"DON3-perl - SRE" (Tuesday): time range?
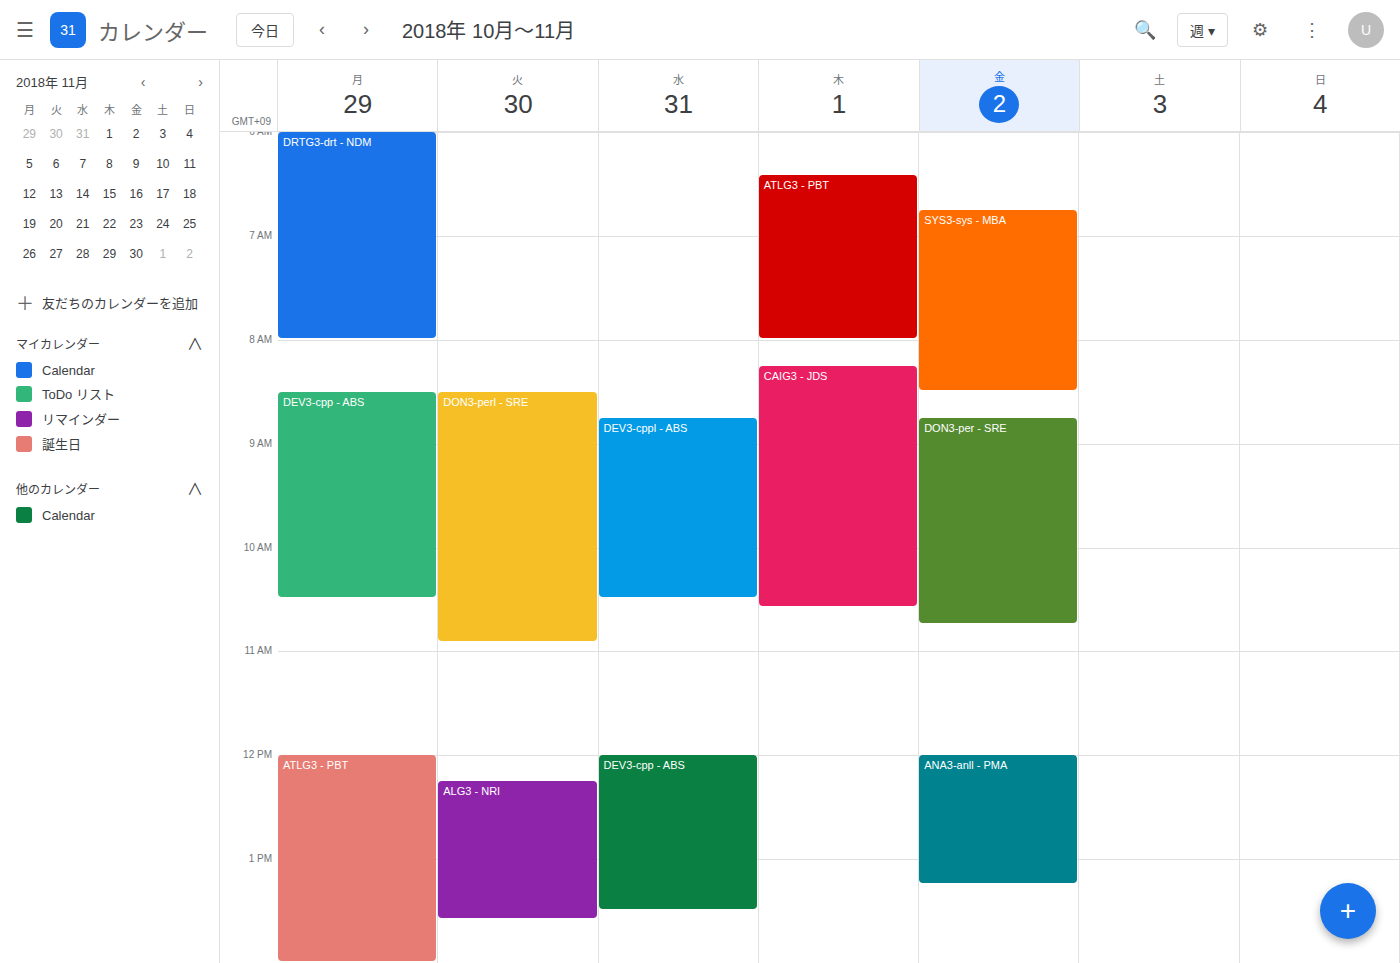
8:30 AM to 10:55 AM